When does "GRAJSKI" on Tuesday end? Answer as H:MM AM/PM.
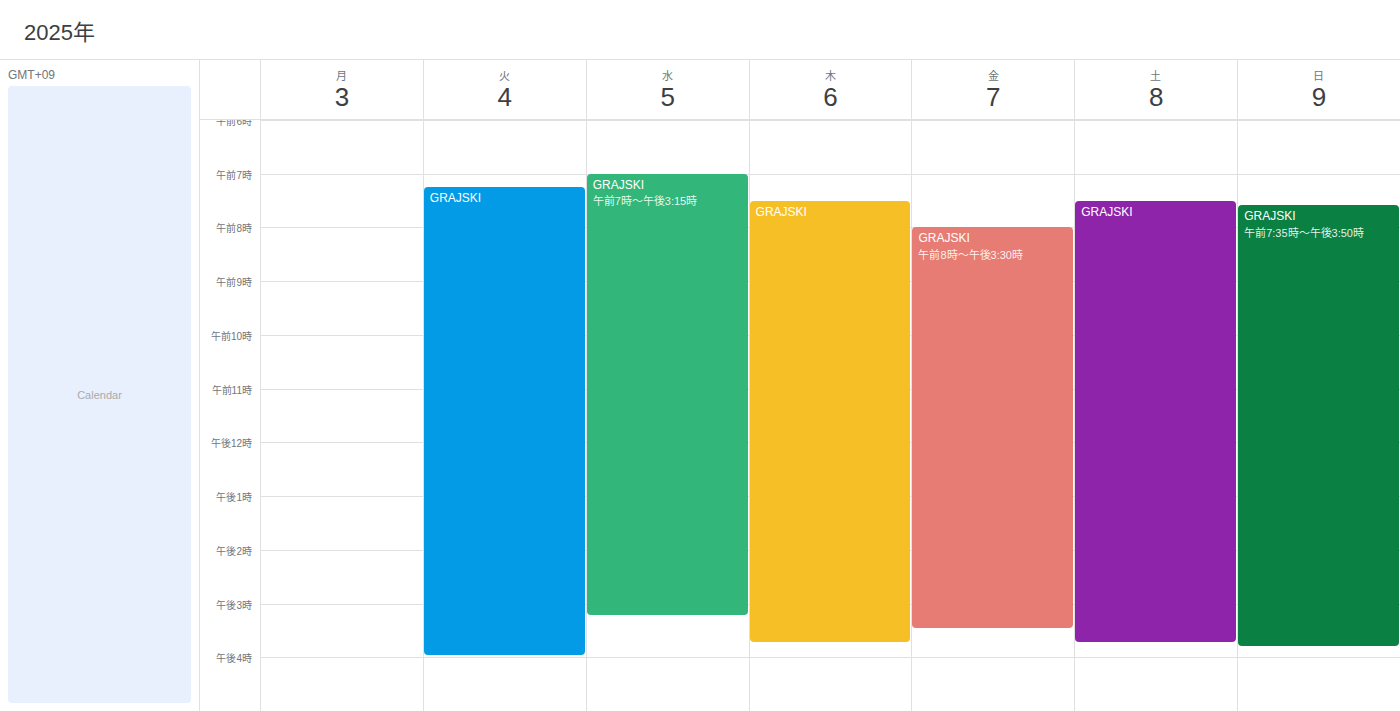
4:00 PM